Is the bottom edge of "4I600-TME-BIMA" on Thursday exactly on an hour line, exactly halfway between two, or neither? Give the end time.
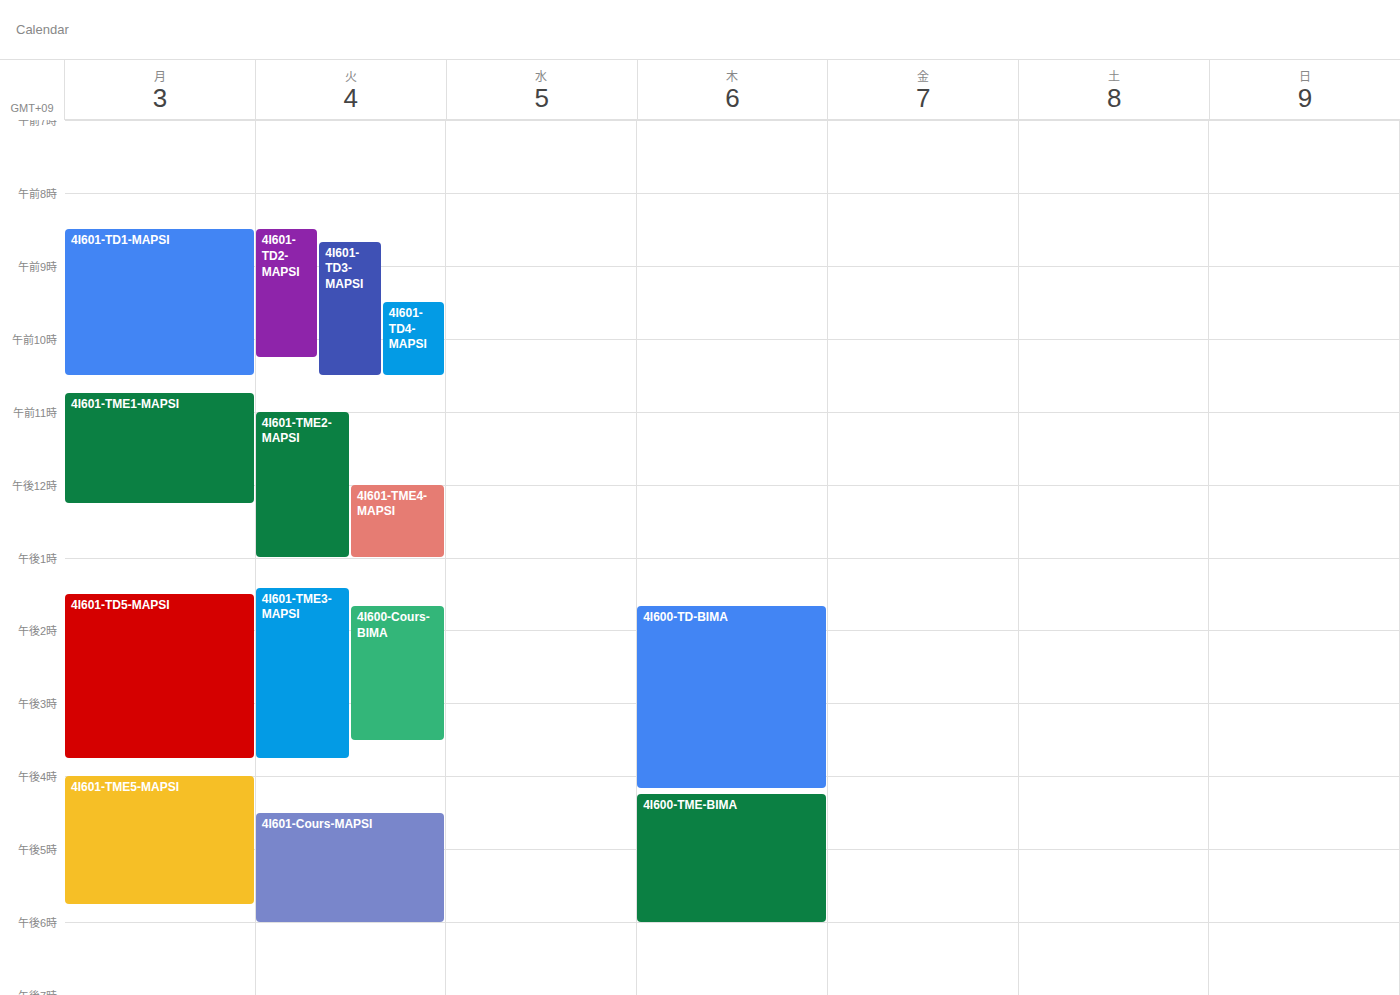
6:00 PM -- exactly on the 6 PM line.